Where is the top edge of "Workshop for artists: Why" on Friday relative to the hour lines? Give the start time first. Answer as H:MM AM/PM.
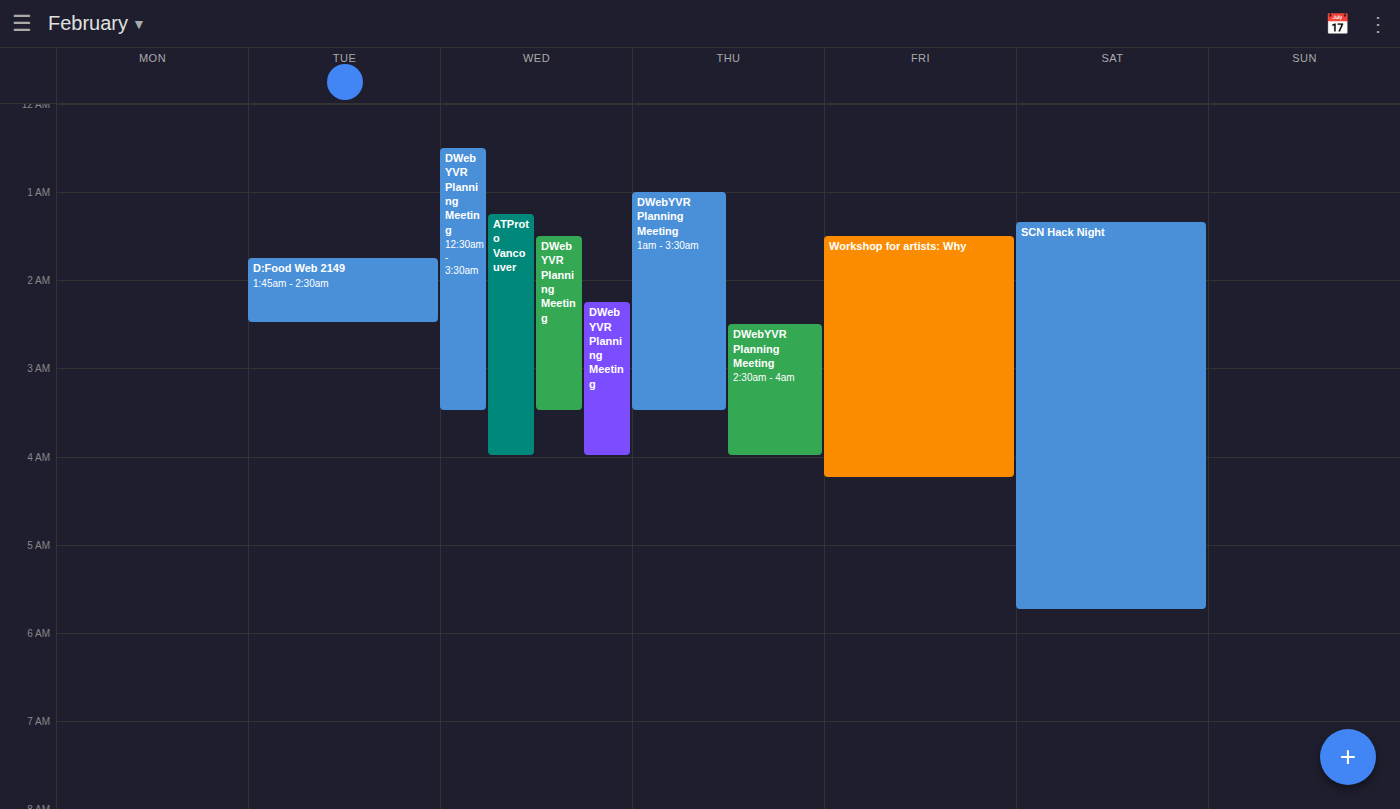
1:30 AM -- halfway between the 1 AM and 2 AM lines.